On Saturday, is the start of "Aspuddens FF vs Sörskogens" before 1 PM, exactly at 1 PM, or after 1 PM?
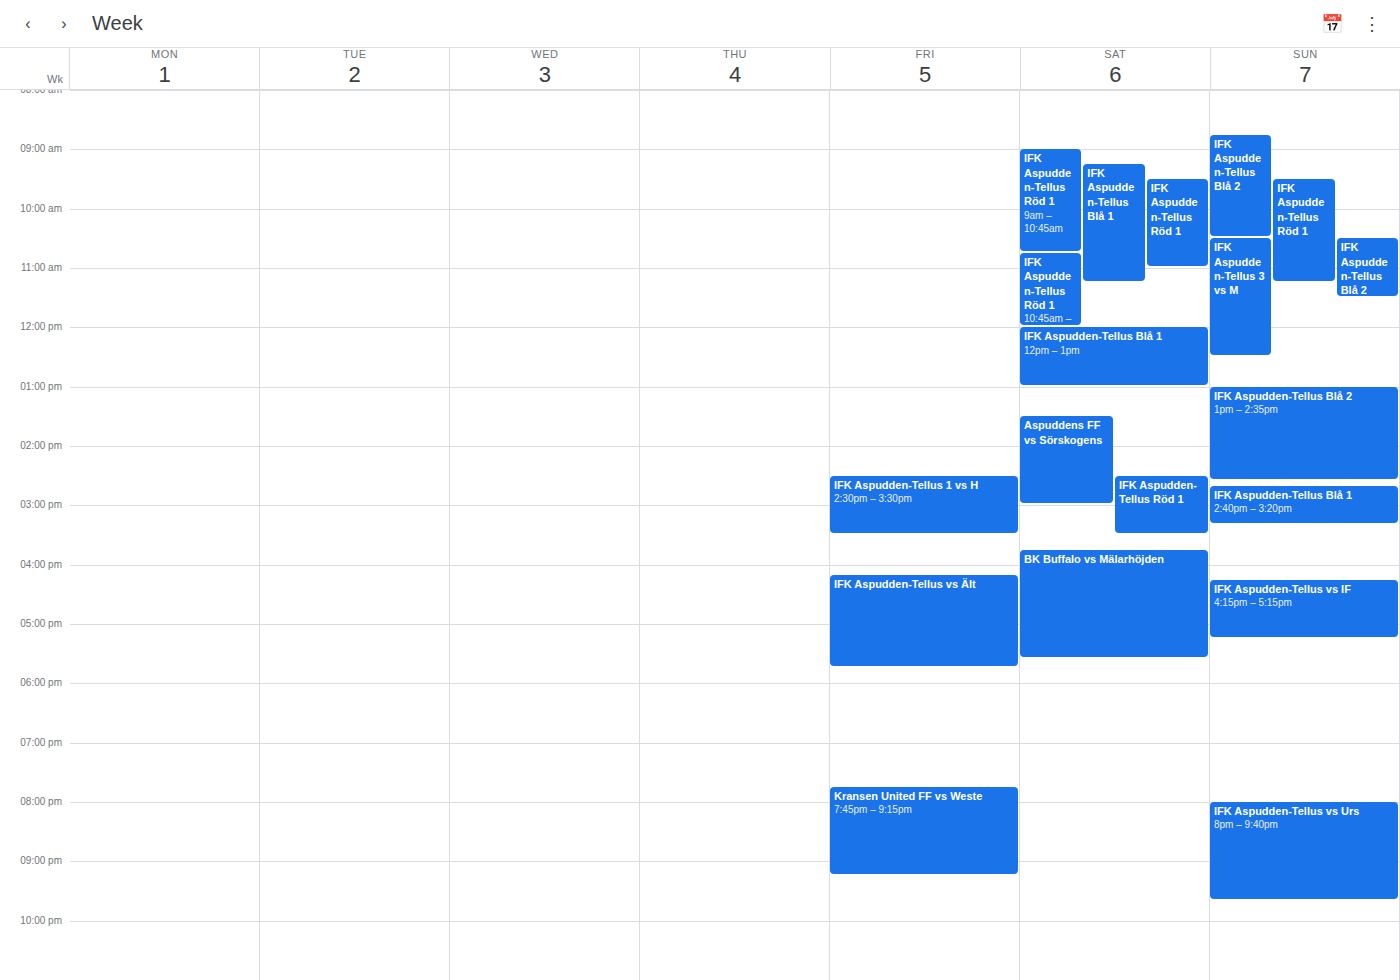
1:30 PM -- after 1 PM, 30 minutes below the 1 PM line.